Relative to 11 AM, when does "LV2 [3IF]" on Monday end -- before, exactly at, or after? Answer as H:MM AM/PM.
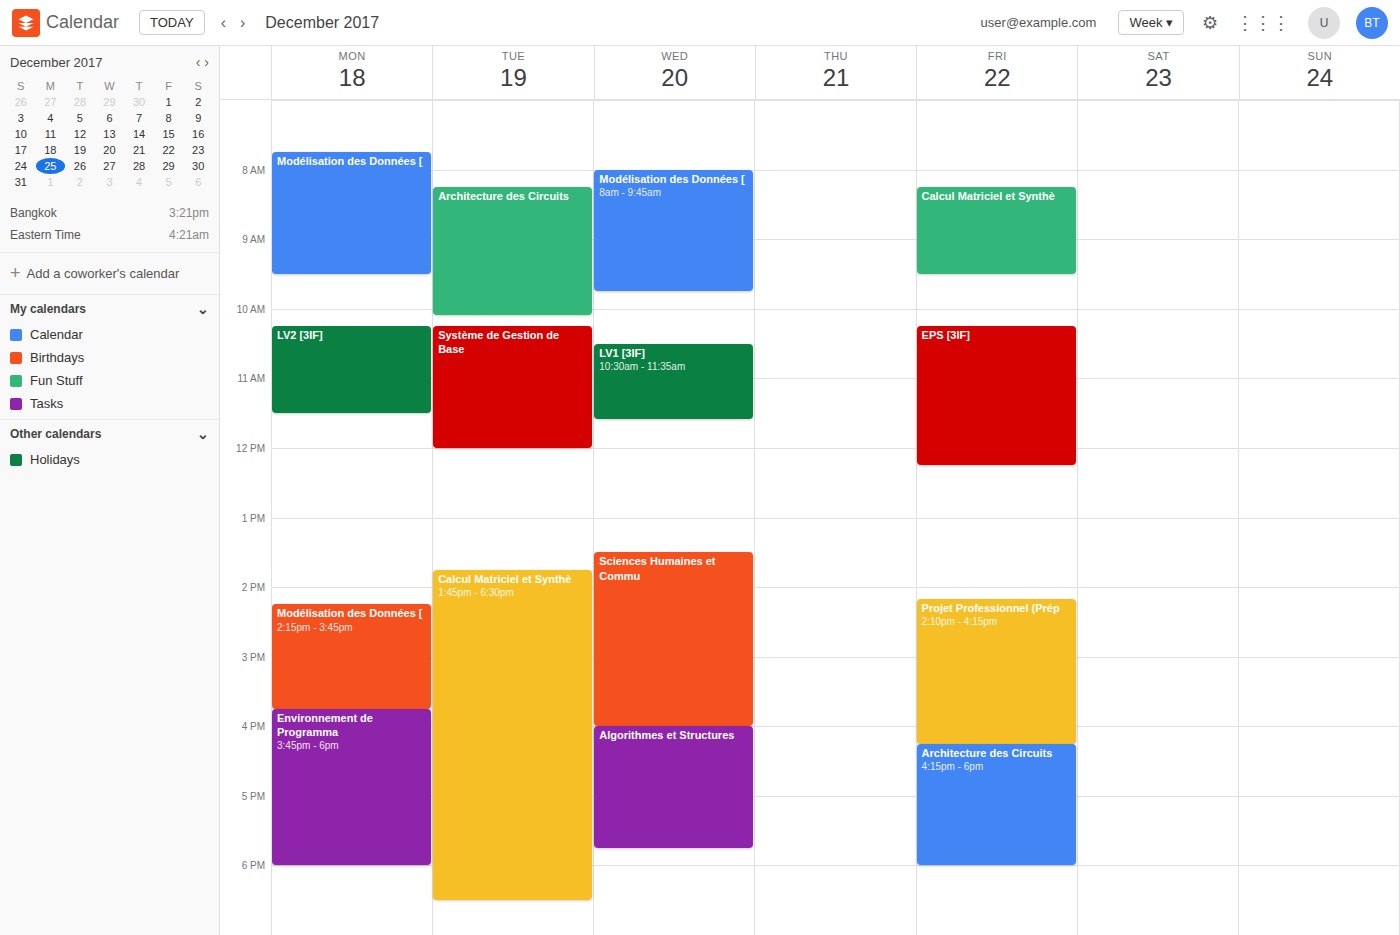
11:30 AM -- after 11 AM, 30 minutes below the 11 AM line.